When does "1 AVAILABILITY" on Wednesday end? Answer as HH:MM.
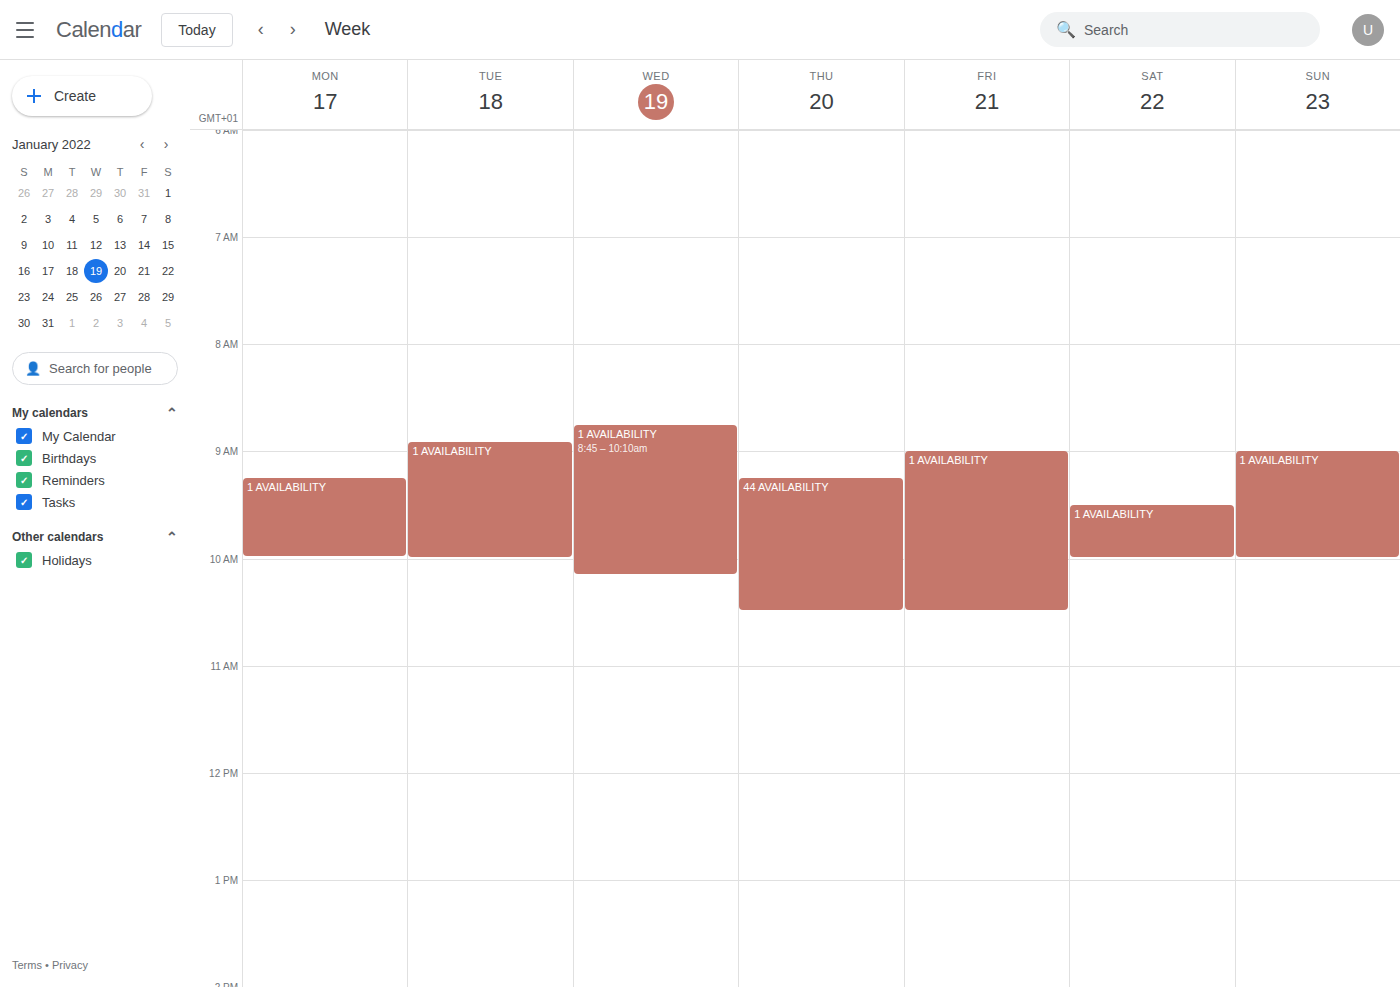
10:10